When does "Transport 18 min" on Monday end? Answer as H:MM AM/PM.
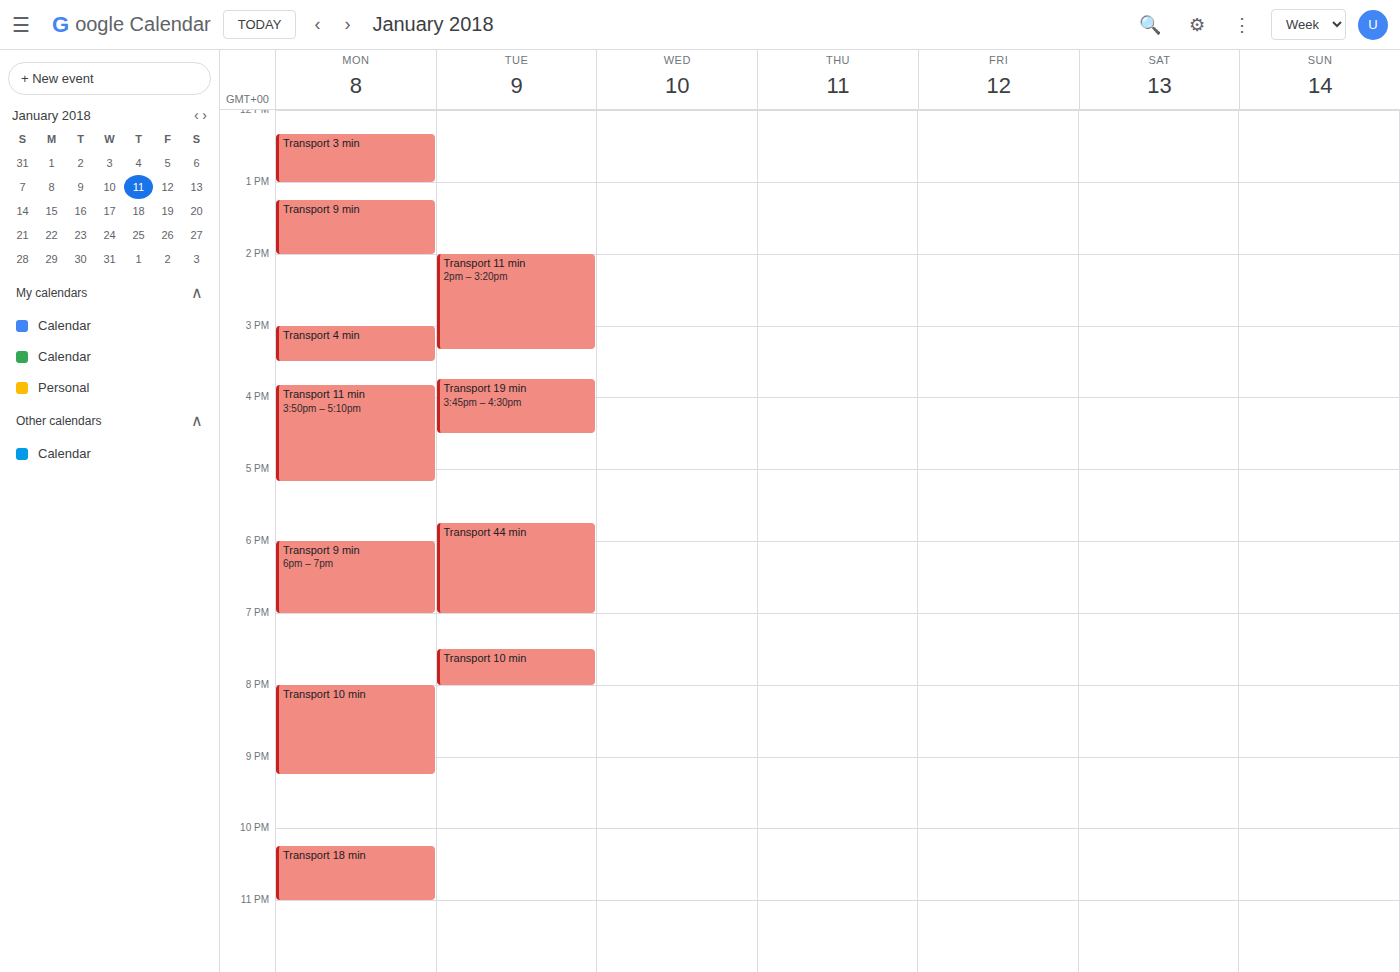
11:00 PM